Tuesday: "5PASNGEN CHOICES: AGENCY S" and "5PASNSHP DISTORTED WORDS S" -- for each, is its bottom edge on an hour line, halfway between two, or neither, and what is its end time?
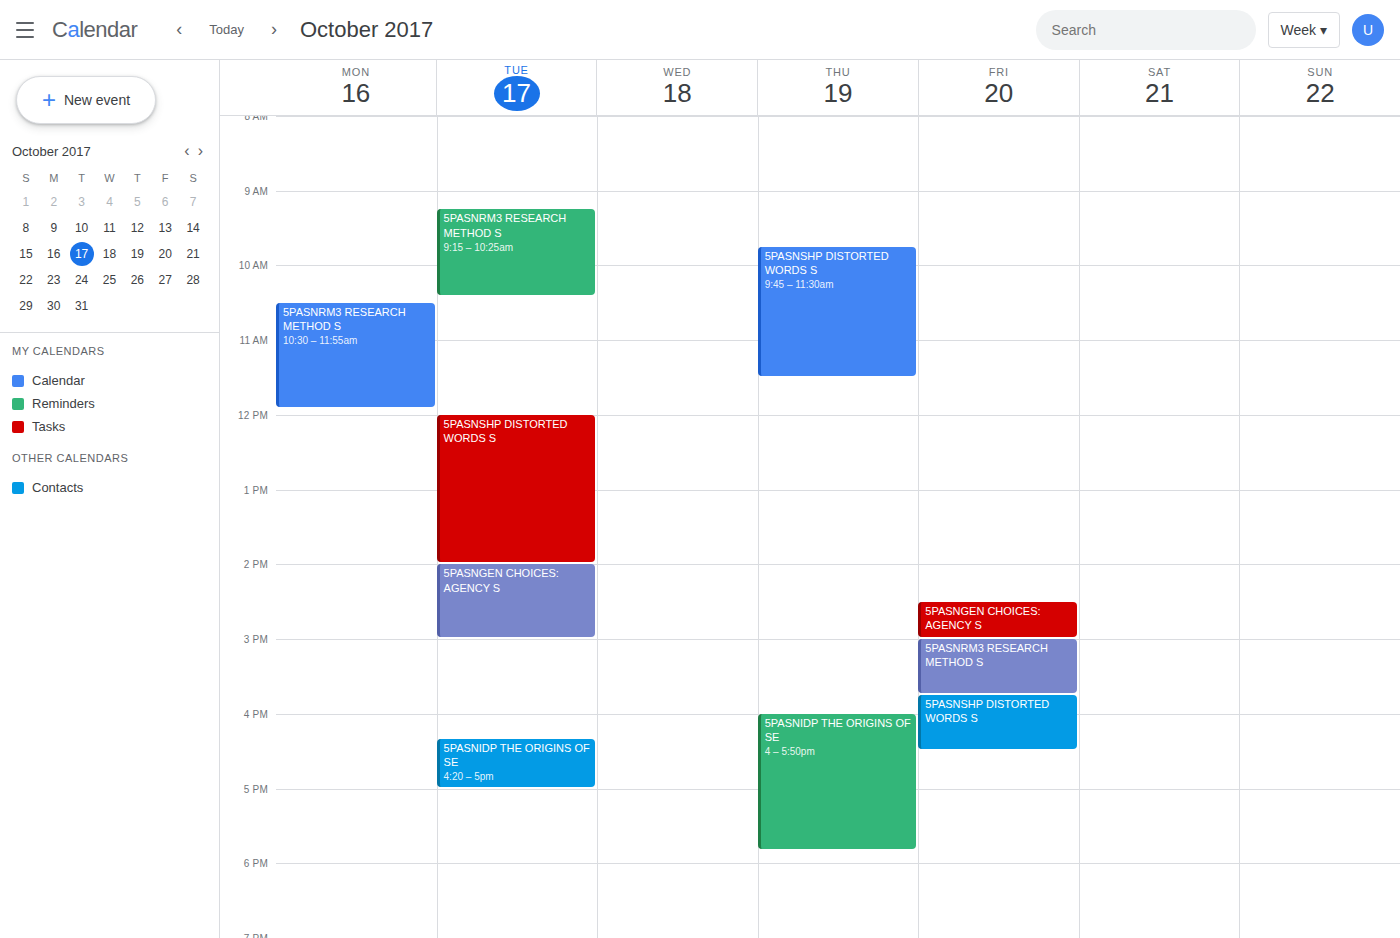
"5PASNGEN CHOICES: AGENCY S": 3:00 PM, exactly on the 3 PM line. "5PASNSHP DISTORTED WORDS S": 2:00 PM, exactly on the 2 PM line.